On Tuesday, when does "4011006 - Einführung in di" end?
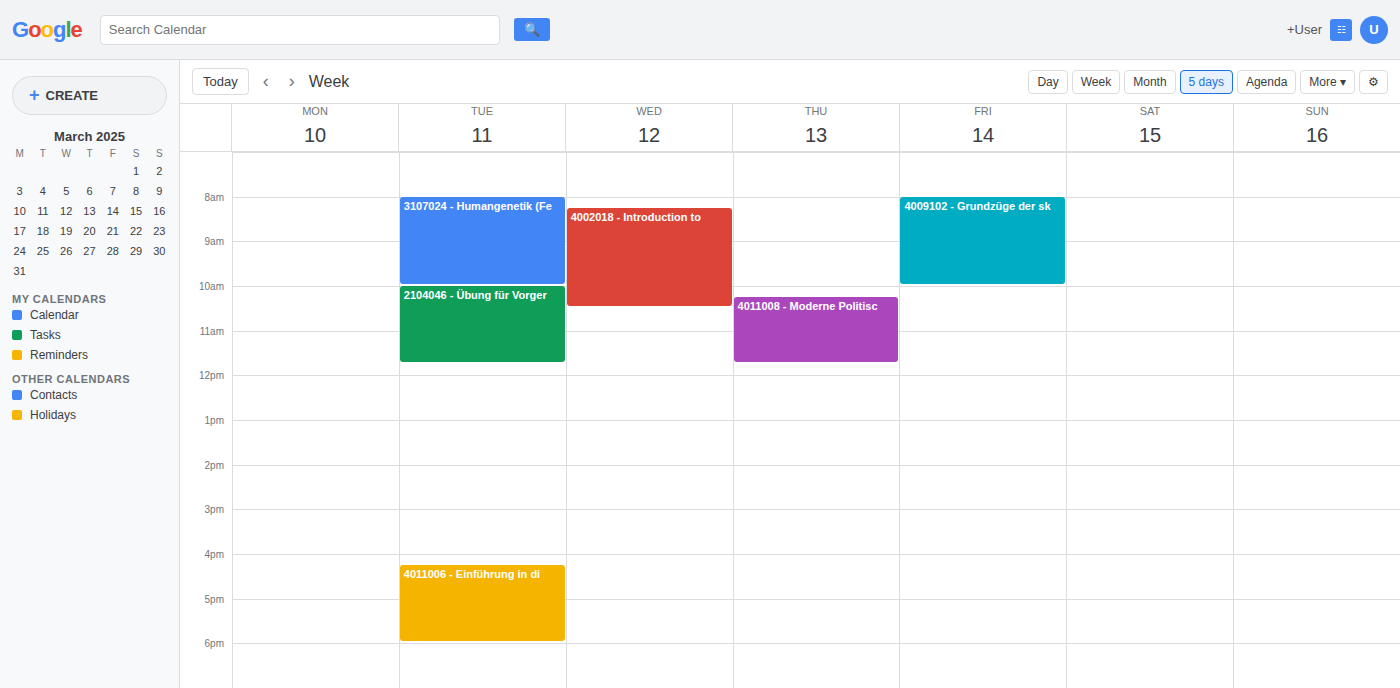
6:00 PM